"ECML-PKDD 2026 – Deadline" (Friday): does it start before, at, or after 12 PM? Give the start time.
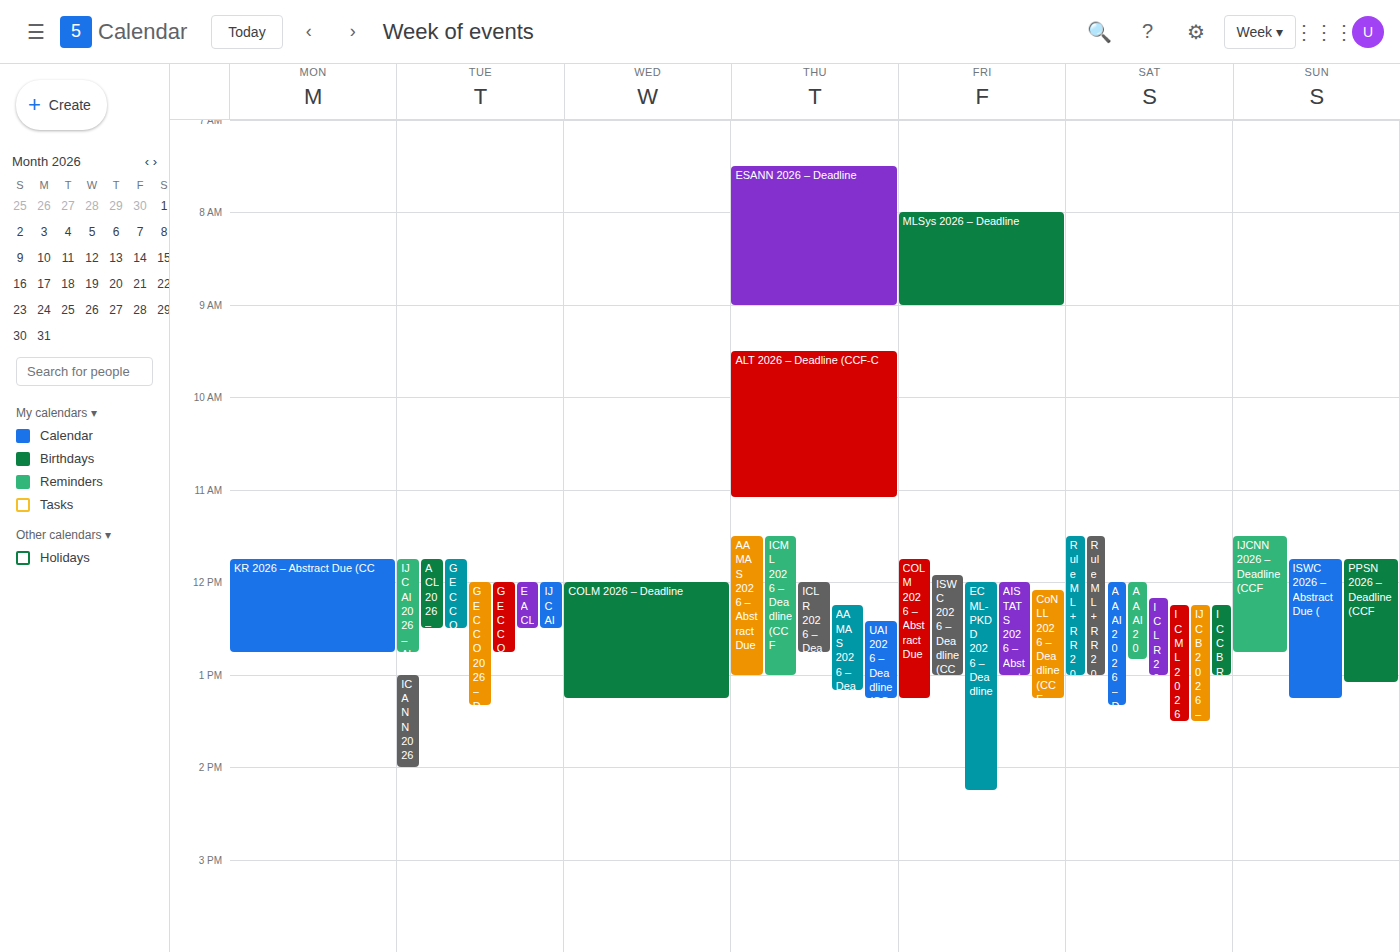
12:00 PM -- exactly at 12 PM, on the 12 PM line.